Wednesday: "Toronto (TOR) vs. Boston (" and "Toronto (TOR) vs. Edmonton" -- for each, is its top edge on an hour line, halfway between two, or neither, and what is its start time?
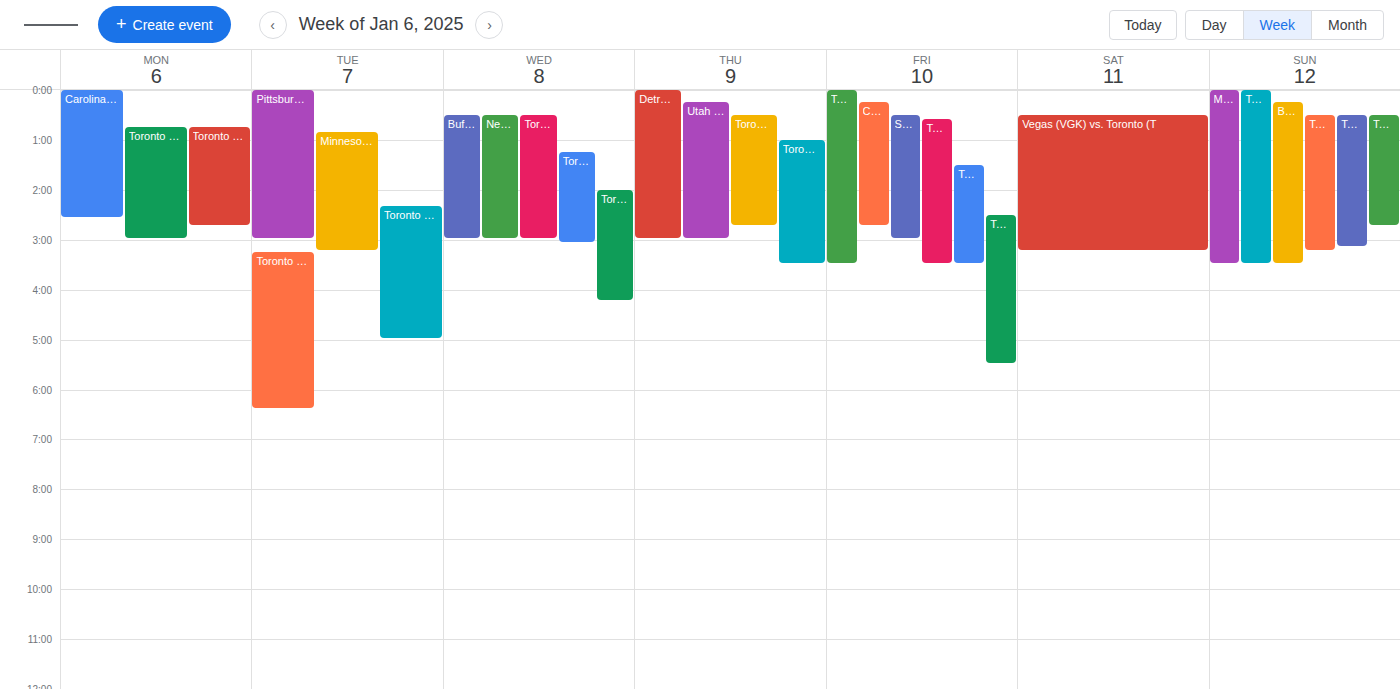
"Toronto (TOR) vs. Boston (": 00:30, halfway between the 00:00 and 01:00 lines. "Toronto (TOR) vs. Edmonton": 02:00, exactly on the 02:00 line.